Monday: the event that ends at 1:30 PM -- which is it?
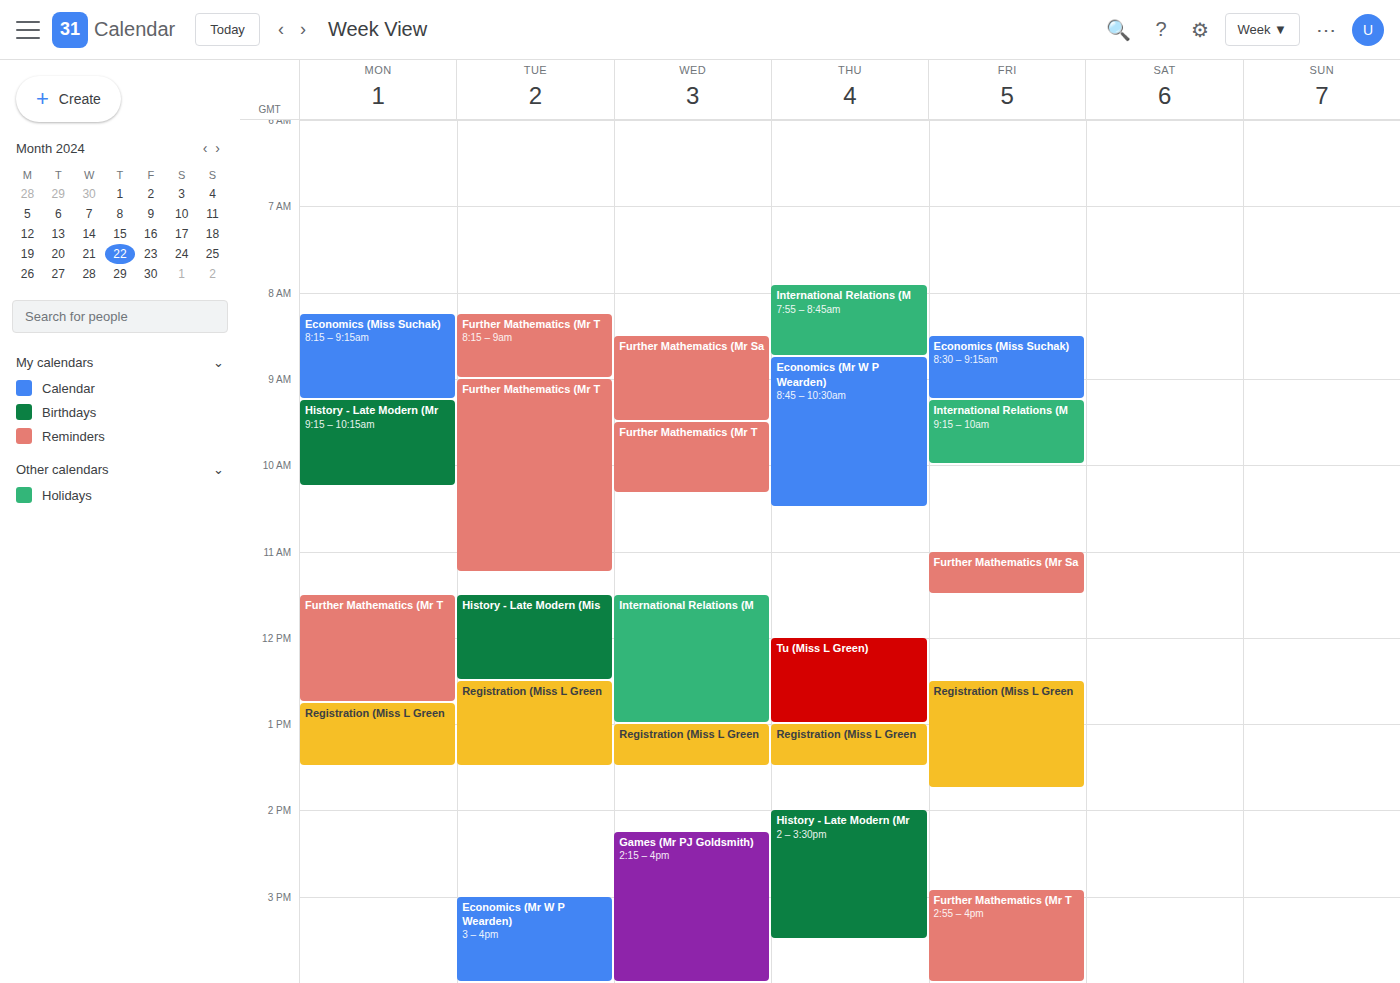
"Registration (Miss L Green"